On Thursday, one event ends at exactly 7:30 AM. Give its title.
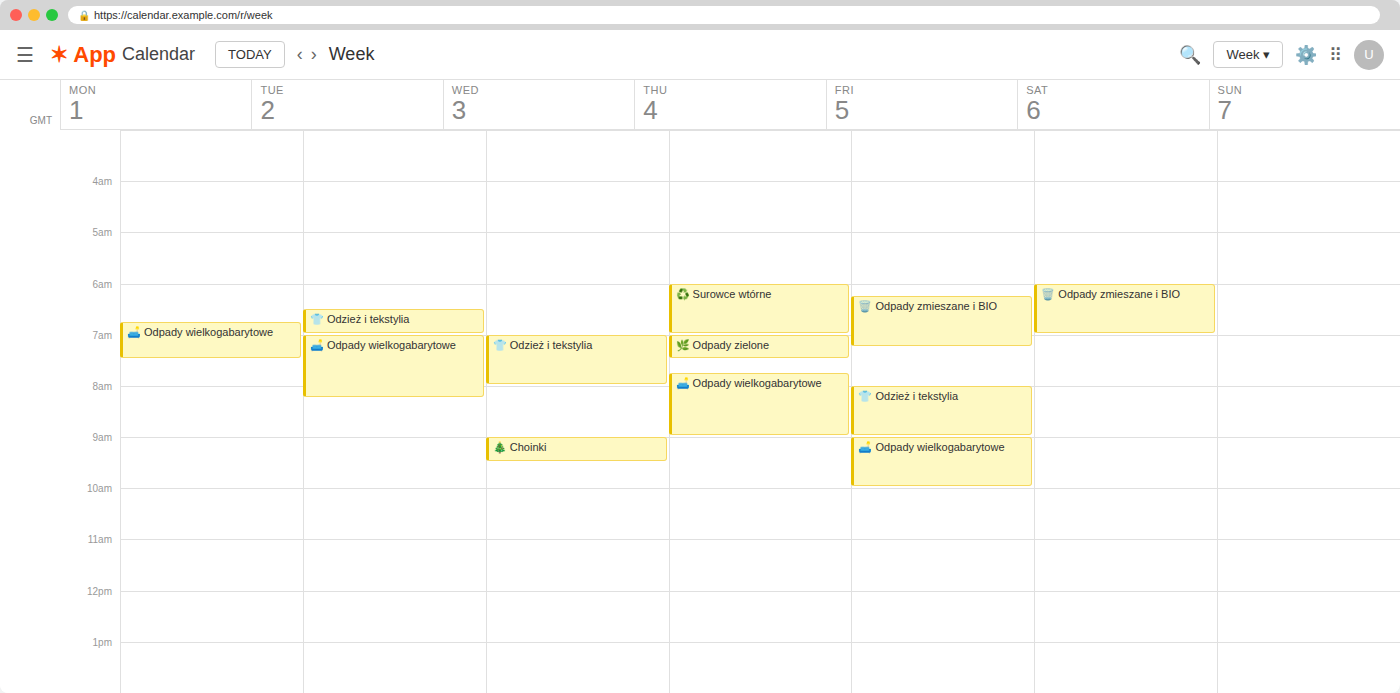
"🌿 Odpady zielone"